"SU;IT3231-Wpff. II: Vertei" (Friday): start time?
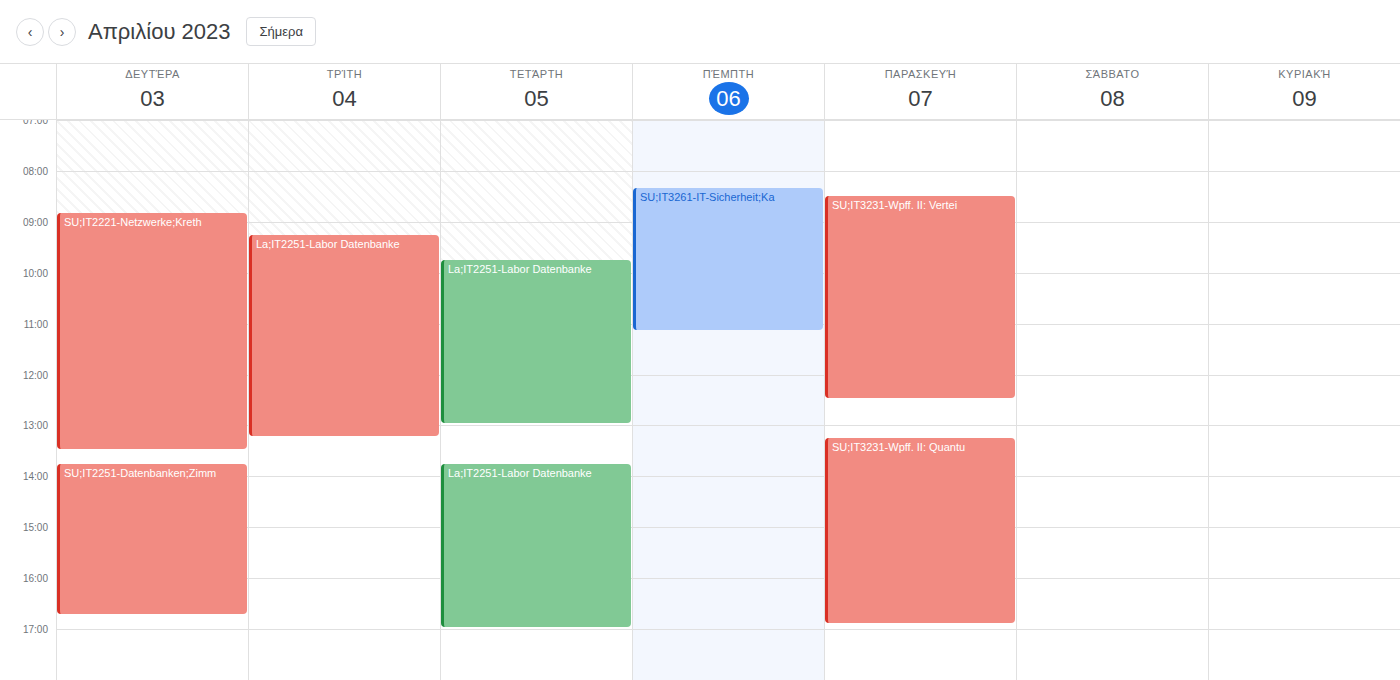
8:30 AM